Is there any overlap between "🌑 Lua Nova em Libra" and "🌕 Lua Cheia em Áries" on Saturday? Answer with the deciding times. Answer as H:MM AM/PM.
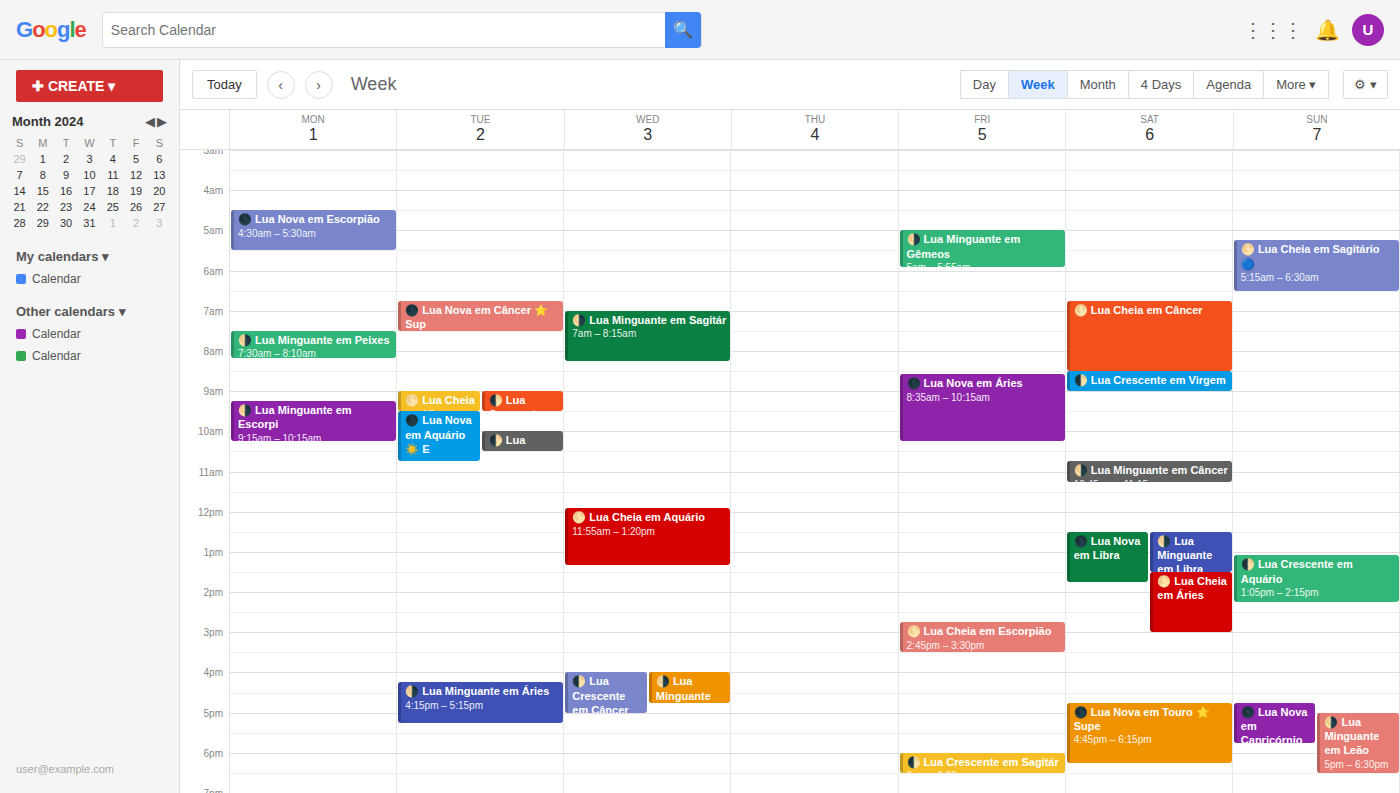
"🌕 Lua Cheia em Áries" starts at 1:30 PM, before "🌑 Lua Nova em Libra" ends at 1:45 PM -- they overlap.